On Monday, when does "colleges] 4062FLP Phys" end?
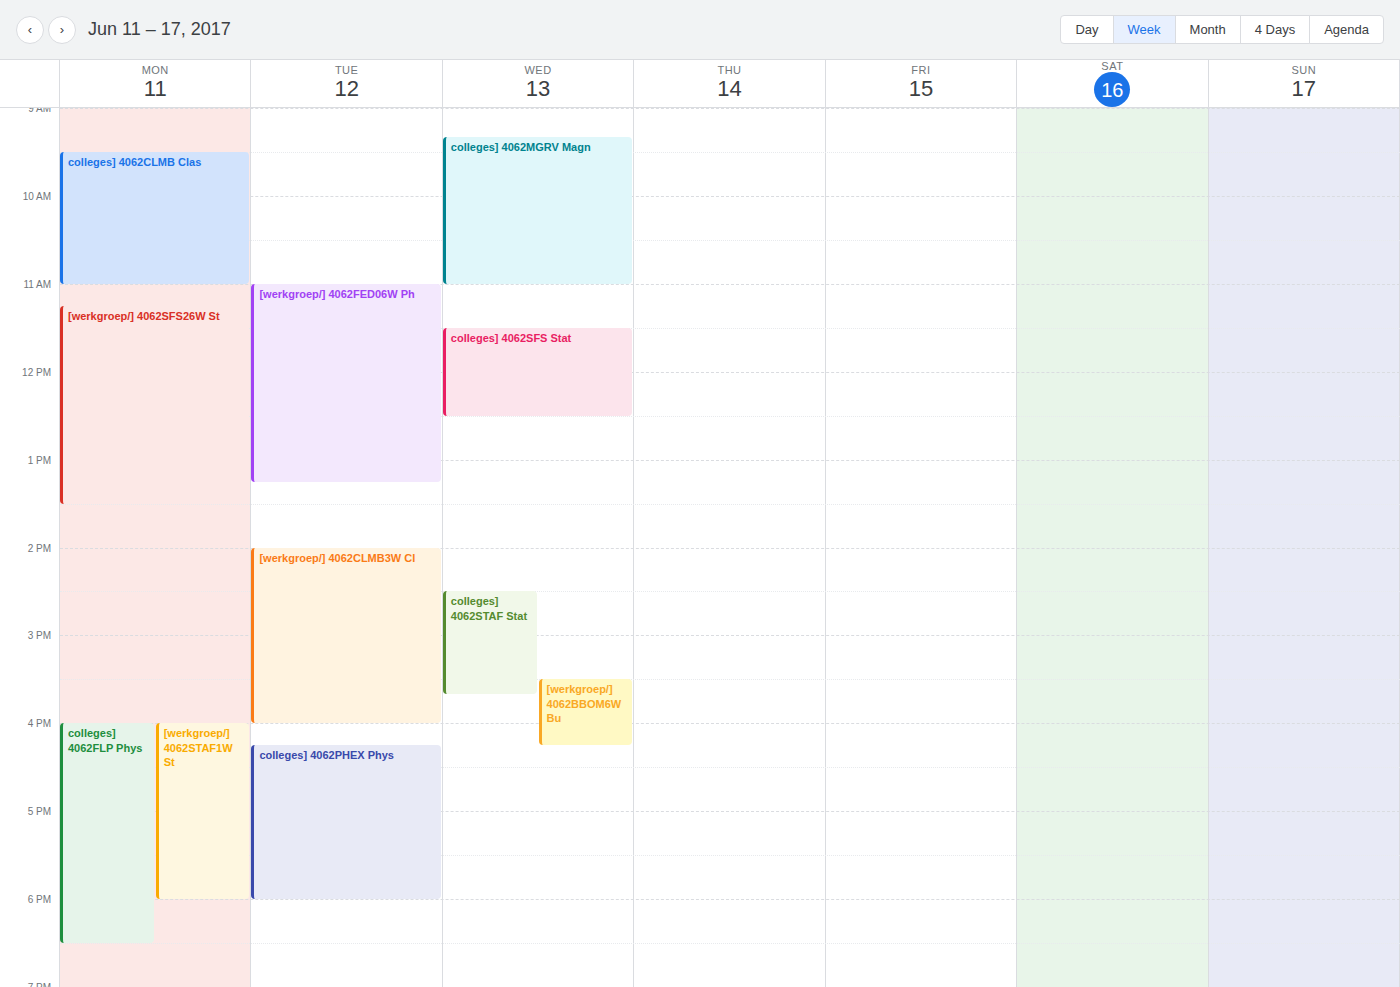
6:30 PM